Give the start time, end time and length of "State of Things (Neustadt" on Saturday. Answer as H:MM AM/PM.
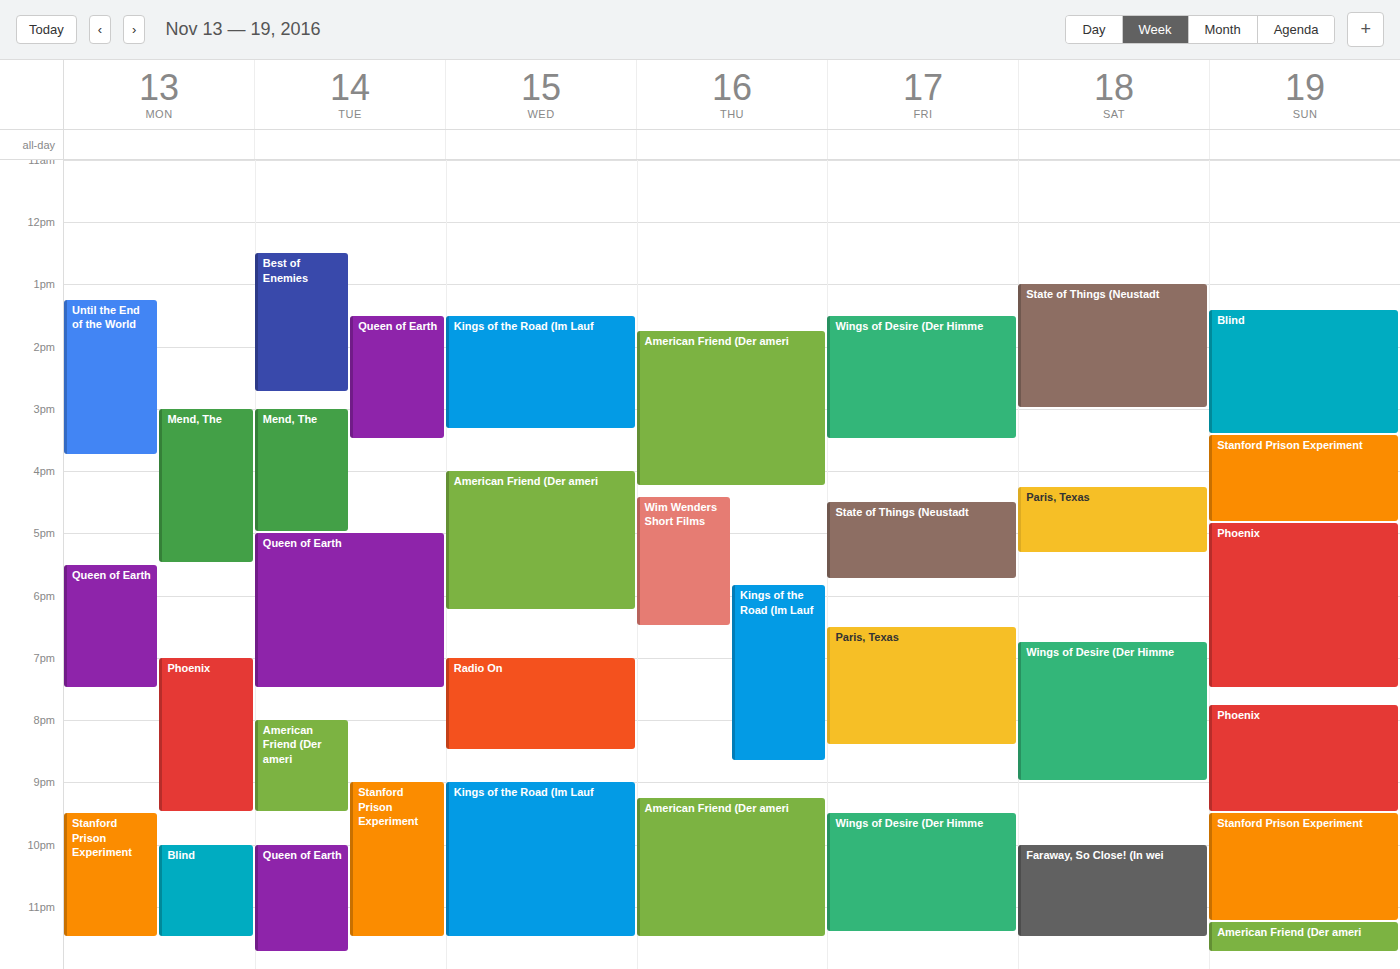
1:00 PM to 3:00 PM, 2 hours